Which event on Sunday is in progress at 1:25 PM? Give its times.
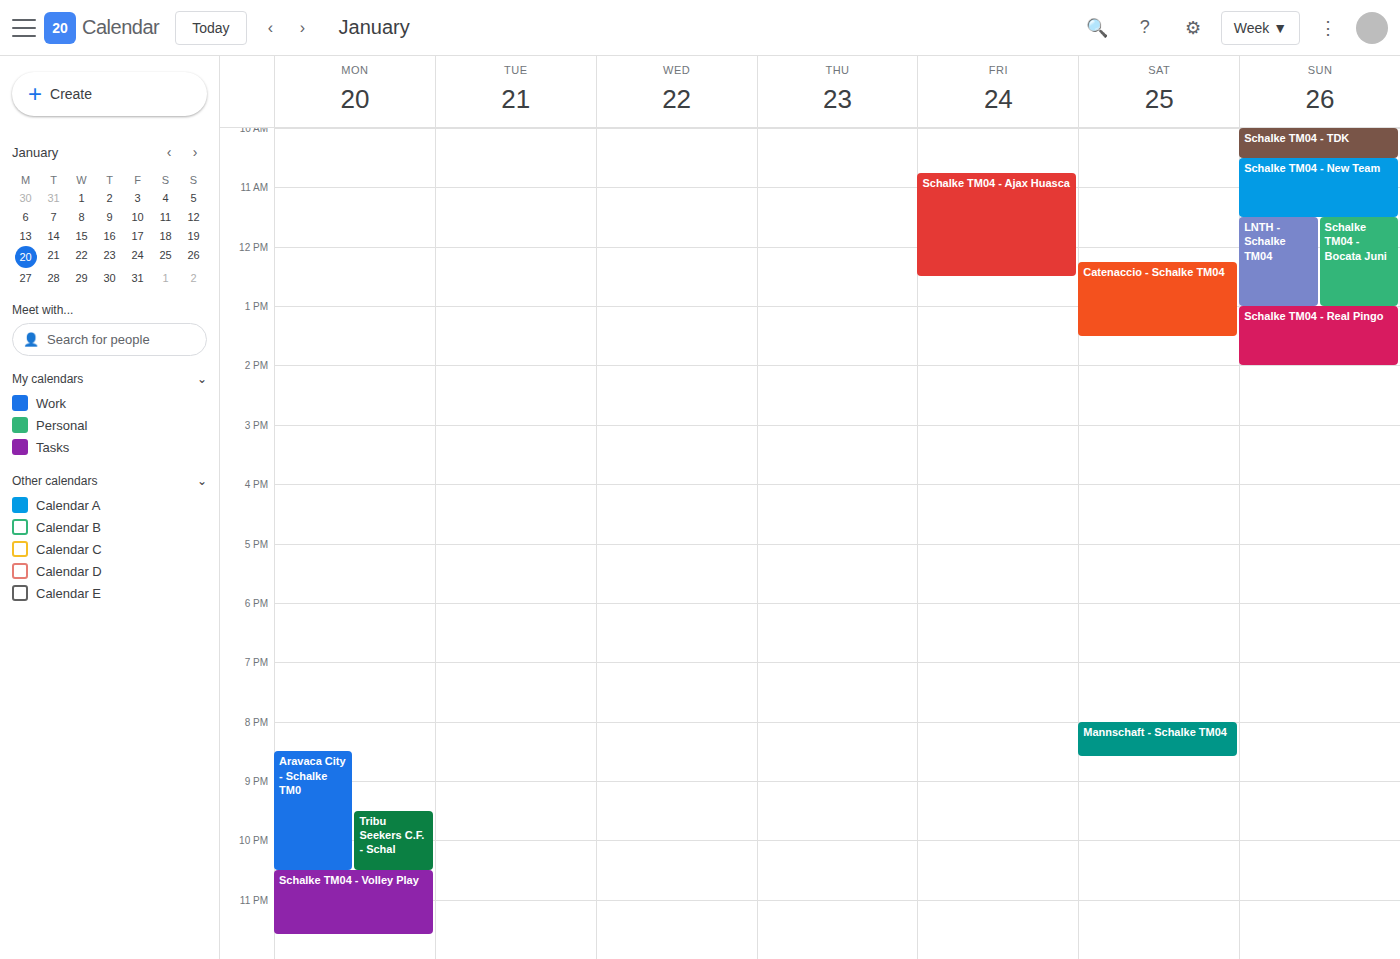
"Schalke TM04 - Real Pingo", 1:00 PM to 2:00 PM